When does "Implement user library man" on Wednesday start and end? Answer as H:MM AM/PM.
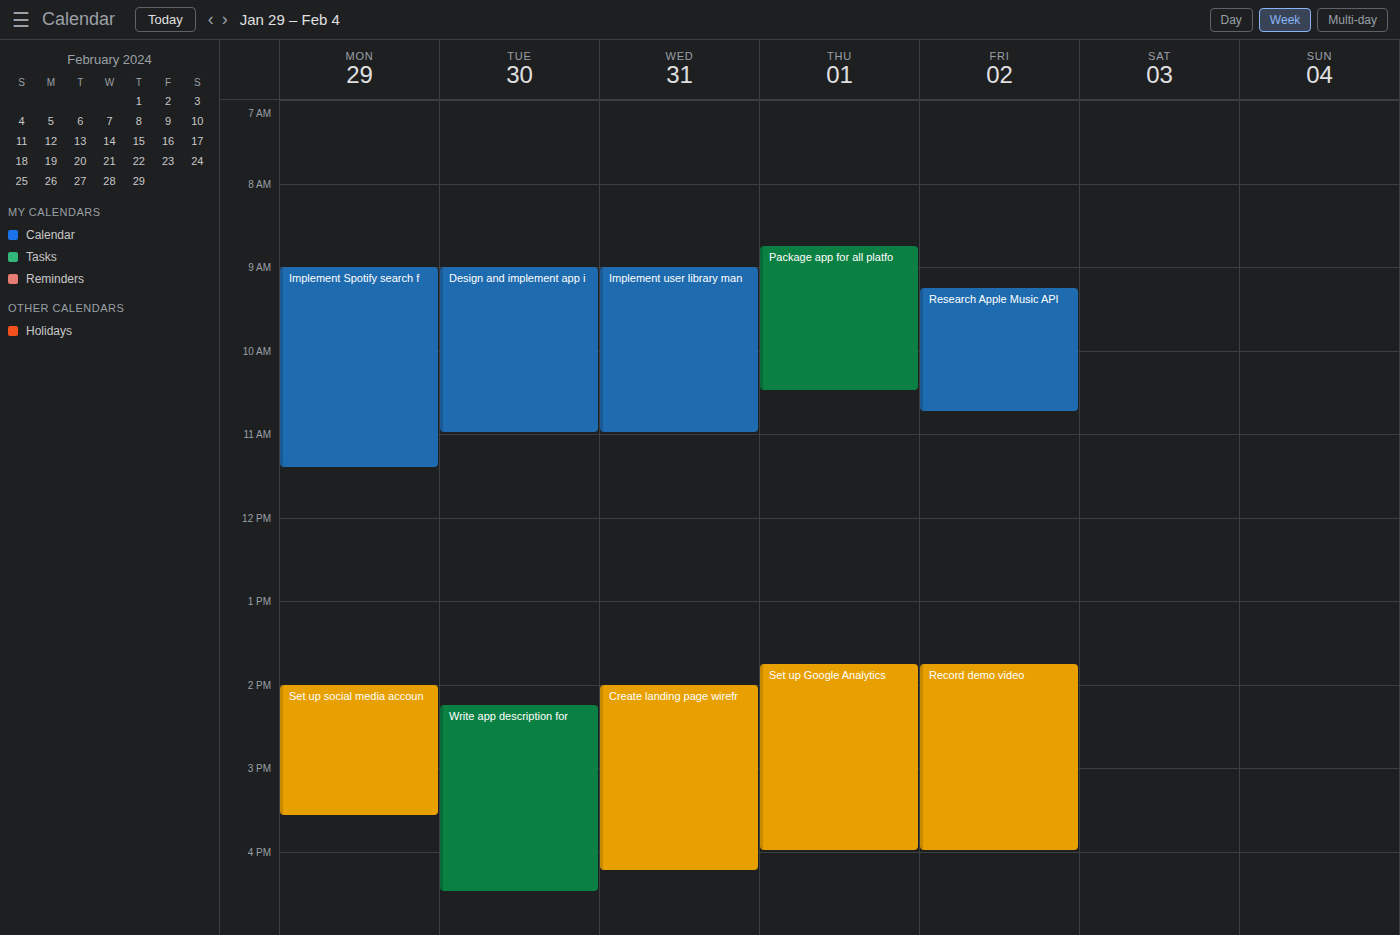
9:00 AM to 11:00 AM